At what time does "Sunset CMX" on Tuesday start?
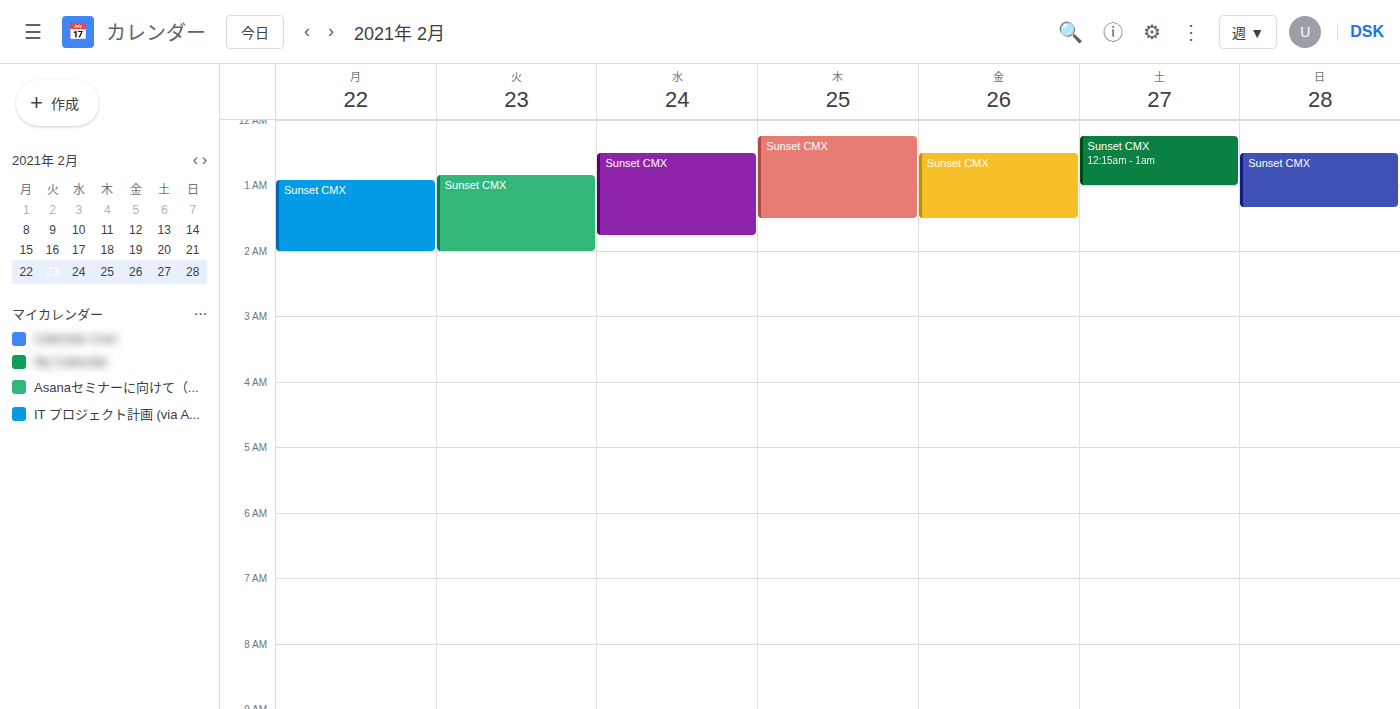
00:50